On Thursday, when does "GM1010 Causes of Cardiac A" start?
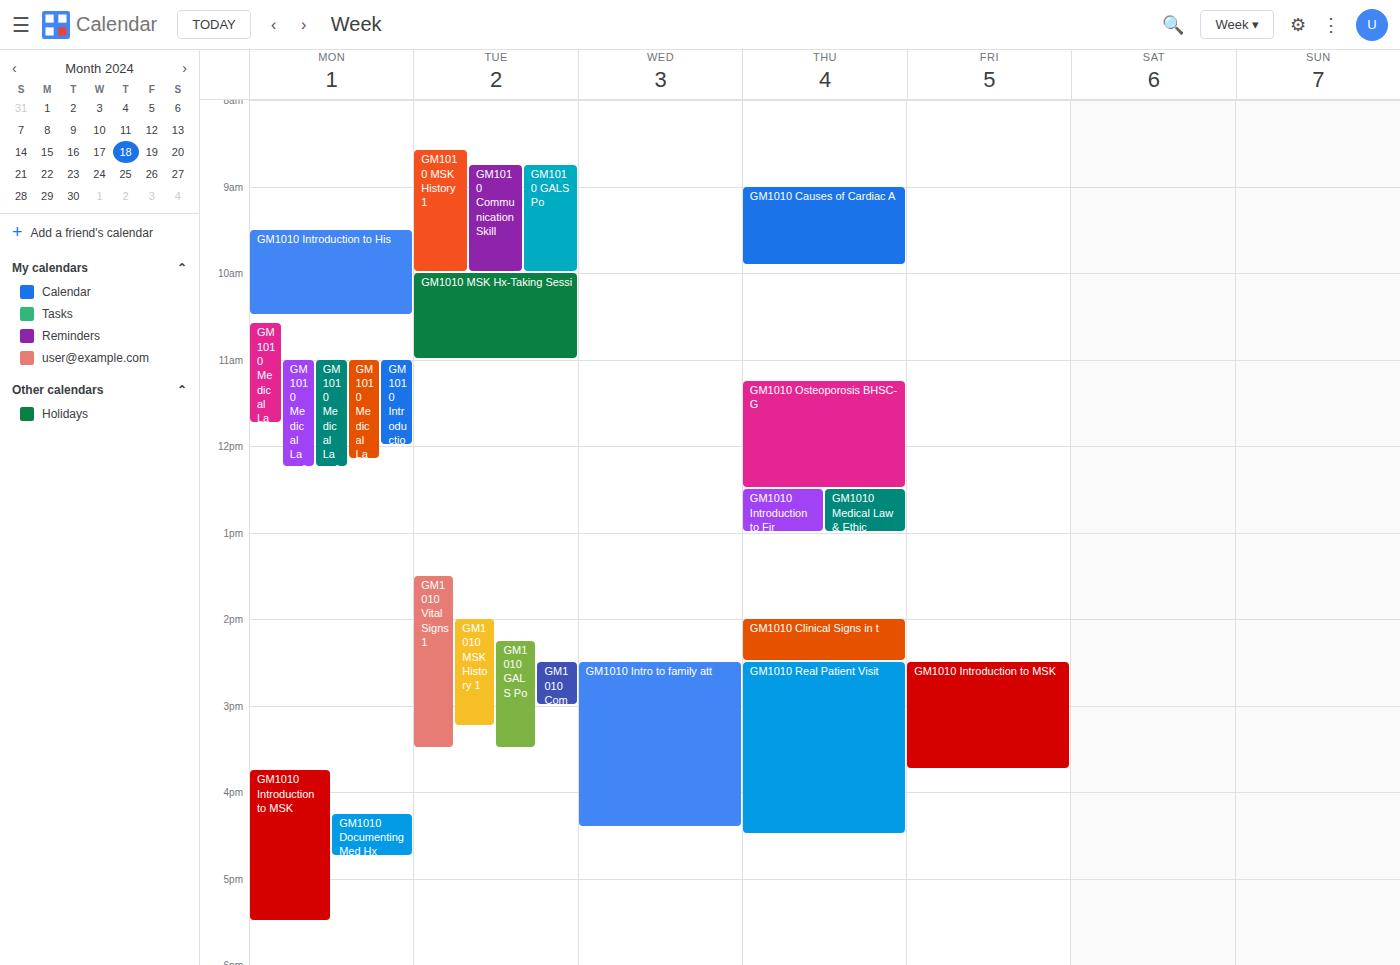
9:00 AM